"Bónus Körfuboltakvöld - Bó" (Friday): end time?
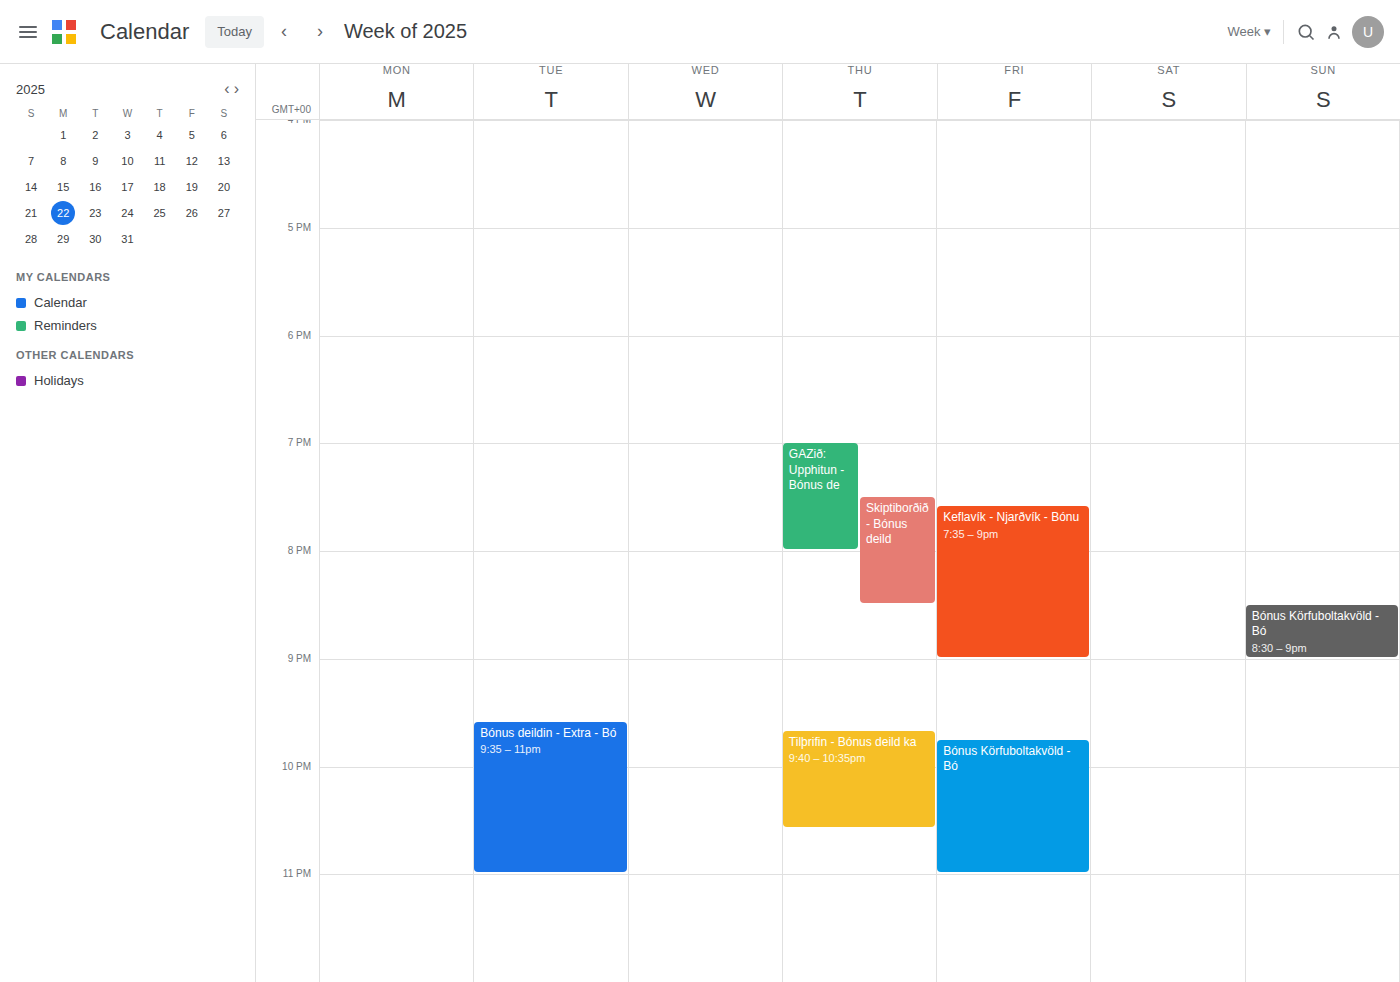
11:00 PM